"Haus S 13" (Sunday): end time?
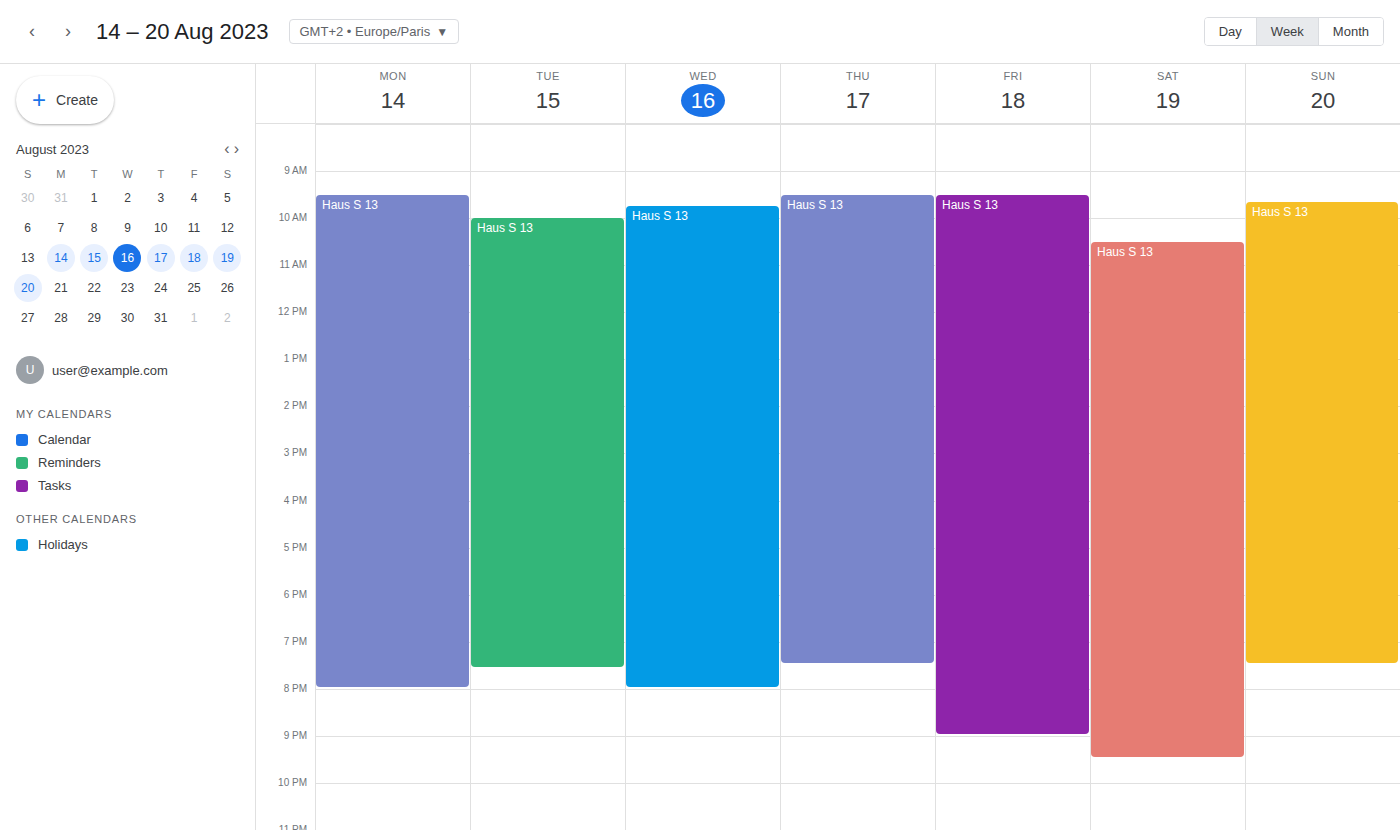
7:30 PM